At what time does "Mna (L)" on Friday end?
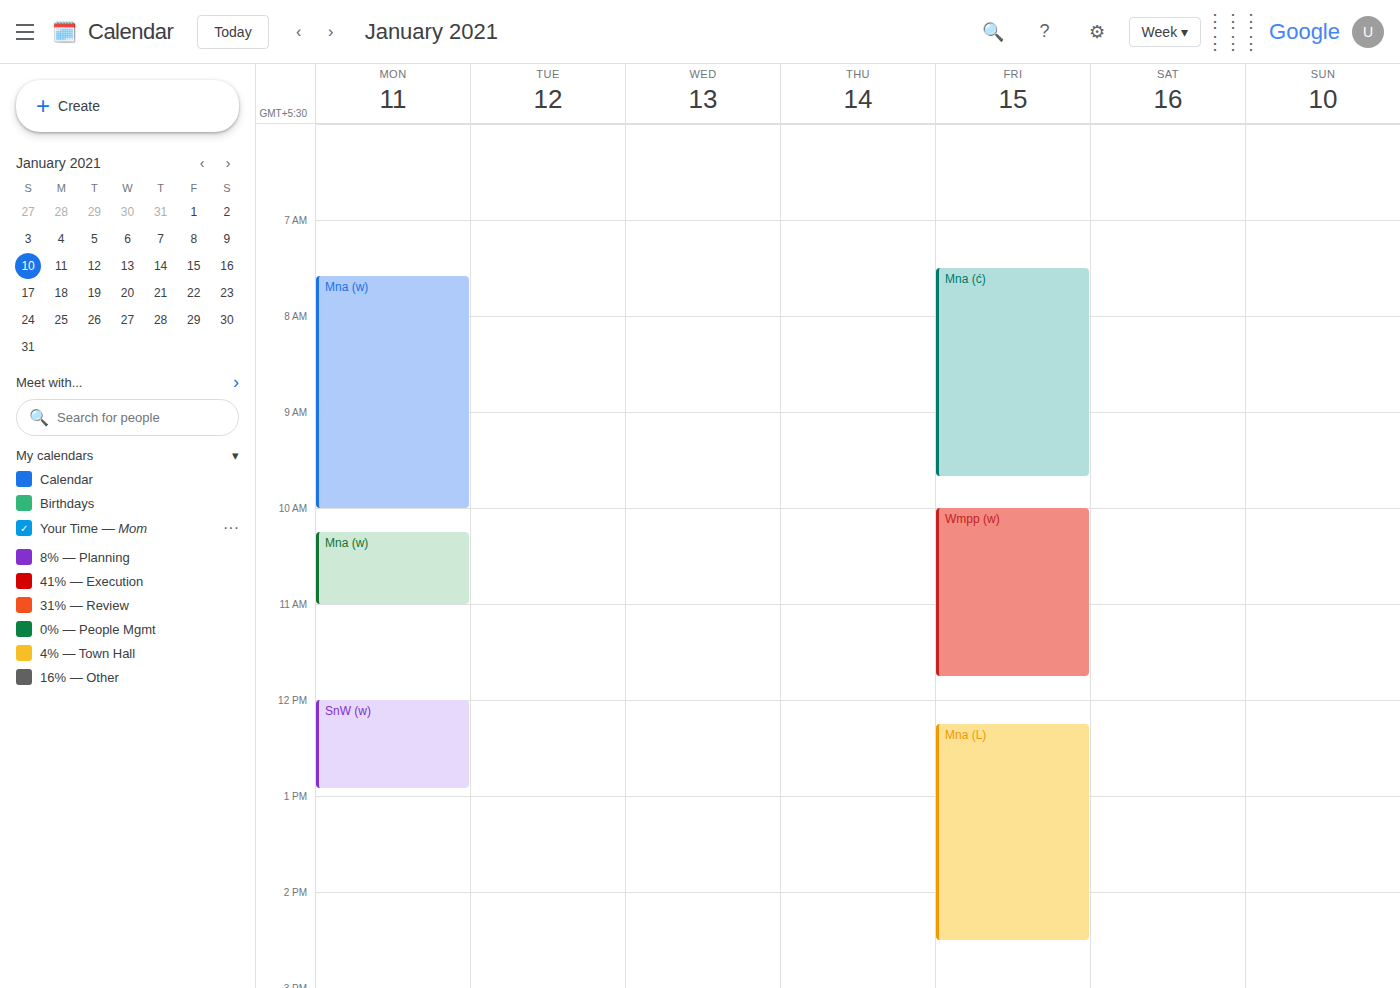
2:30 PM